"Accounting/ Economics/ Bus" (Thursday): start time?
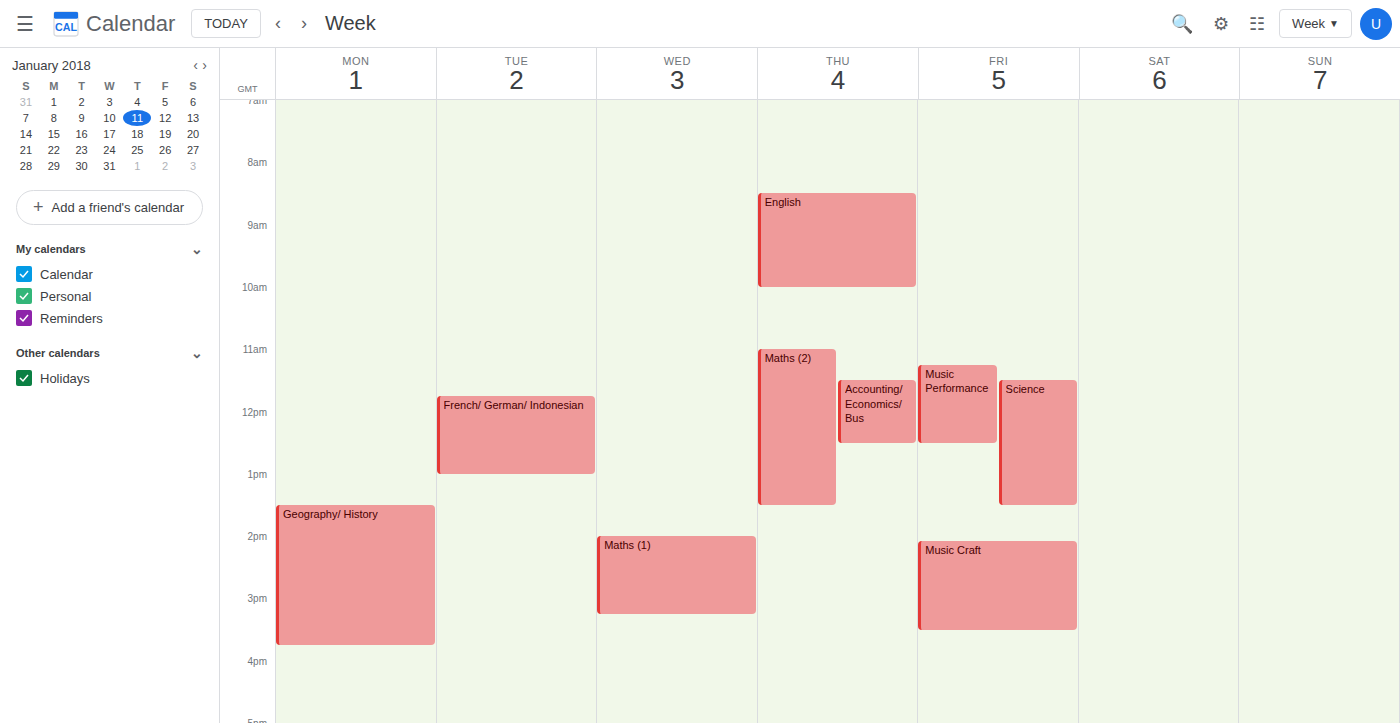
11:30 AM